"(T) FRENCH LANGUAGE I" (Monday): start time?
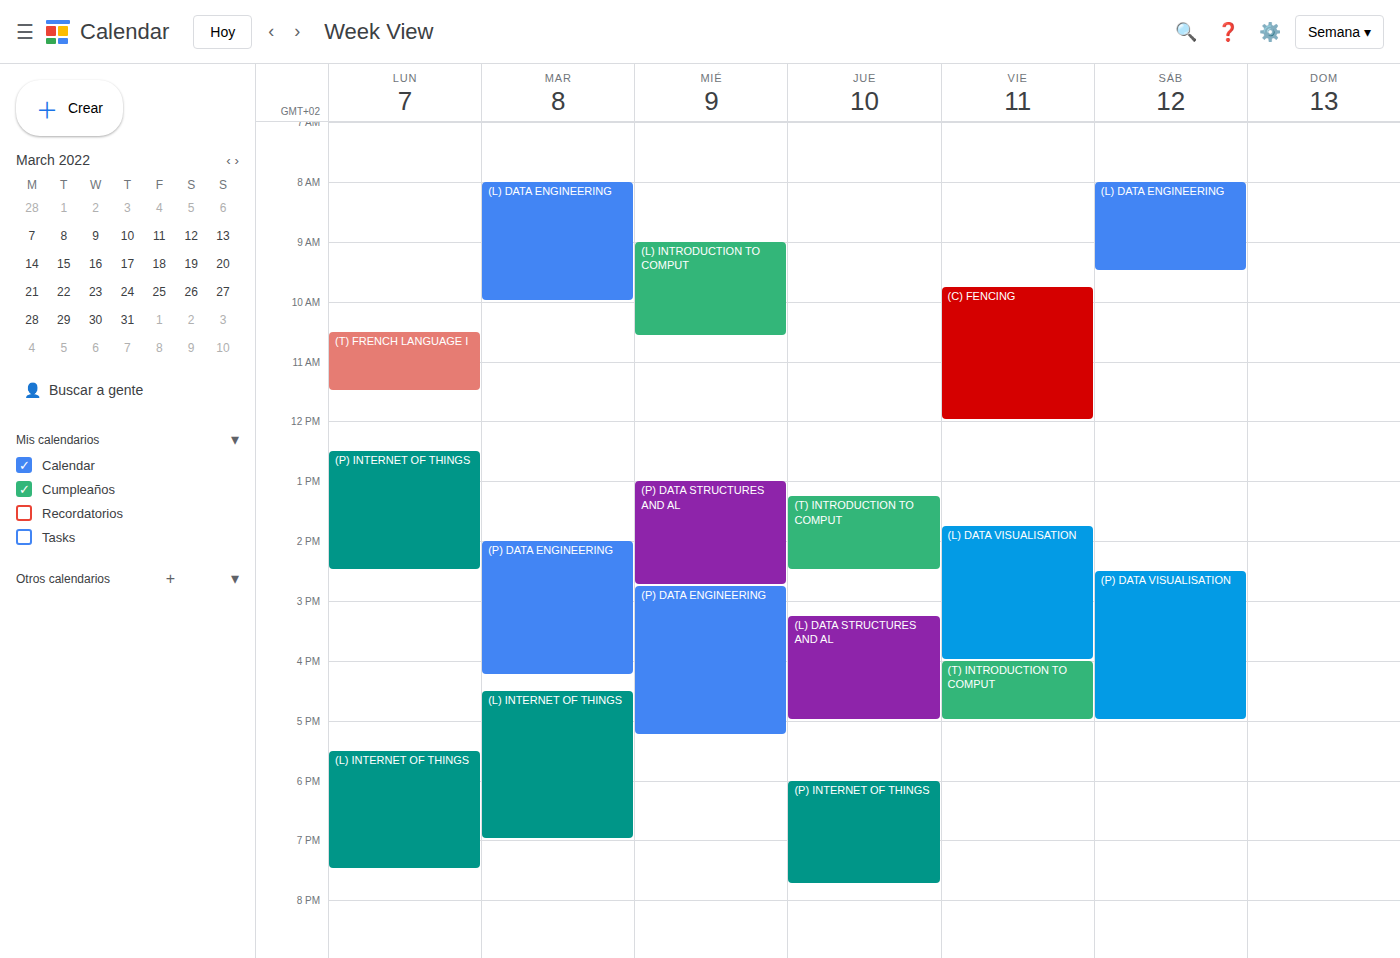
10:30 AM